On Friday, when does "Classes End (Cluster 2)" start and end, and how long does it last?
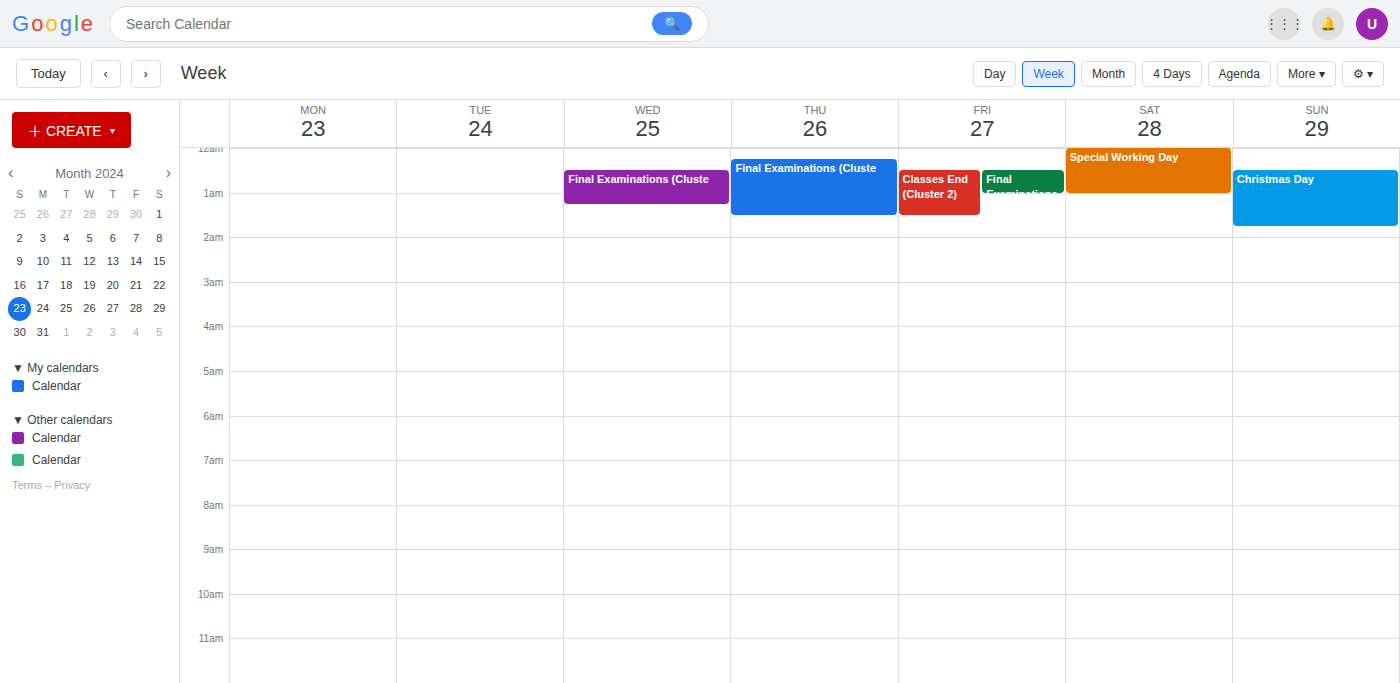
00:30 to 01:30, 1 hour